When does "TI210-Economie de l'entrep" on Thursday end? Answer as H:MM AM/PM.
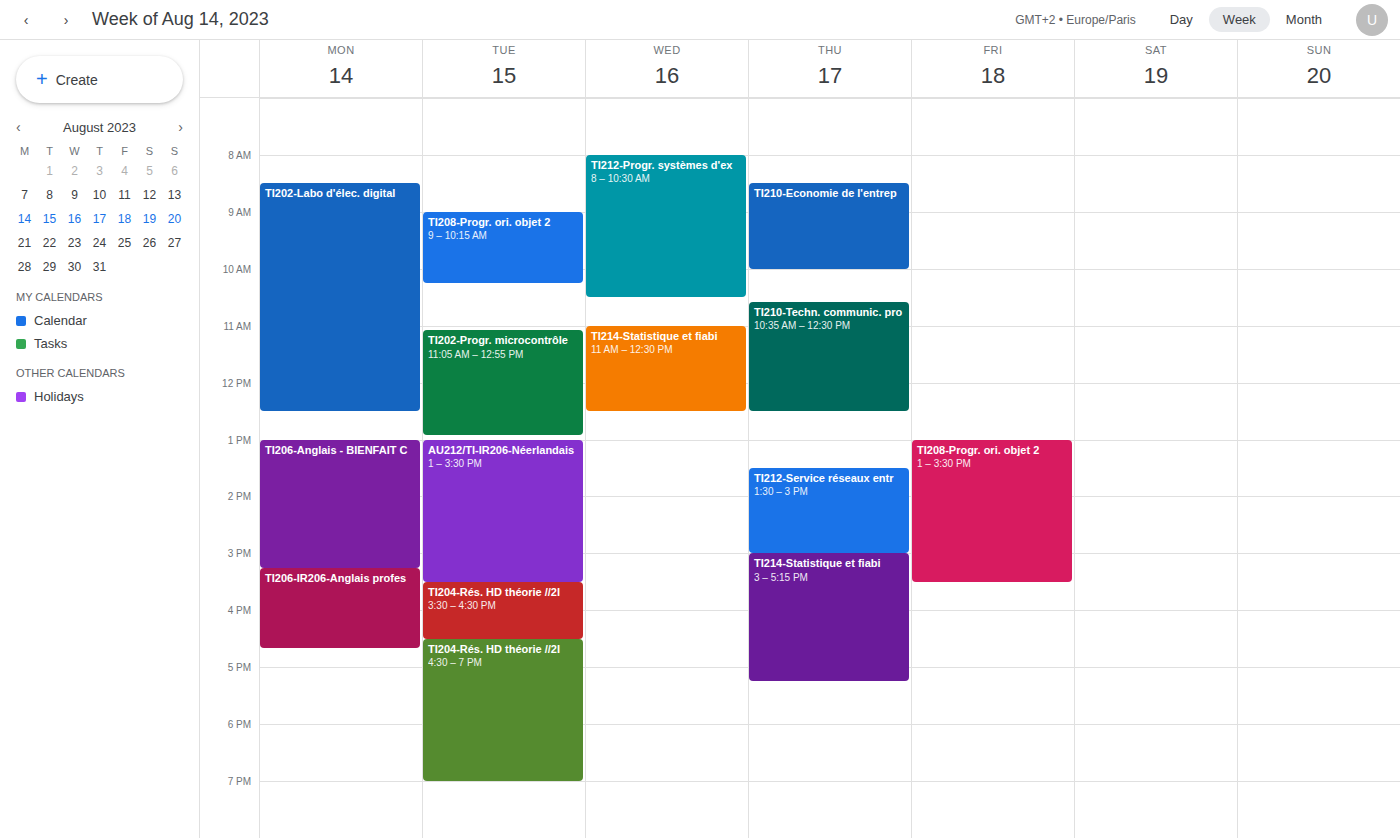
10:00 AM